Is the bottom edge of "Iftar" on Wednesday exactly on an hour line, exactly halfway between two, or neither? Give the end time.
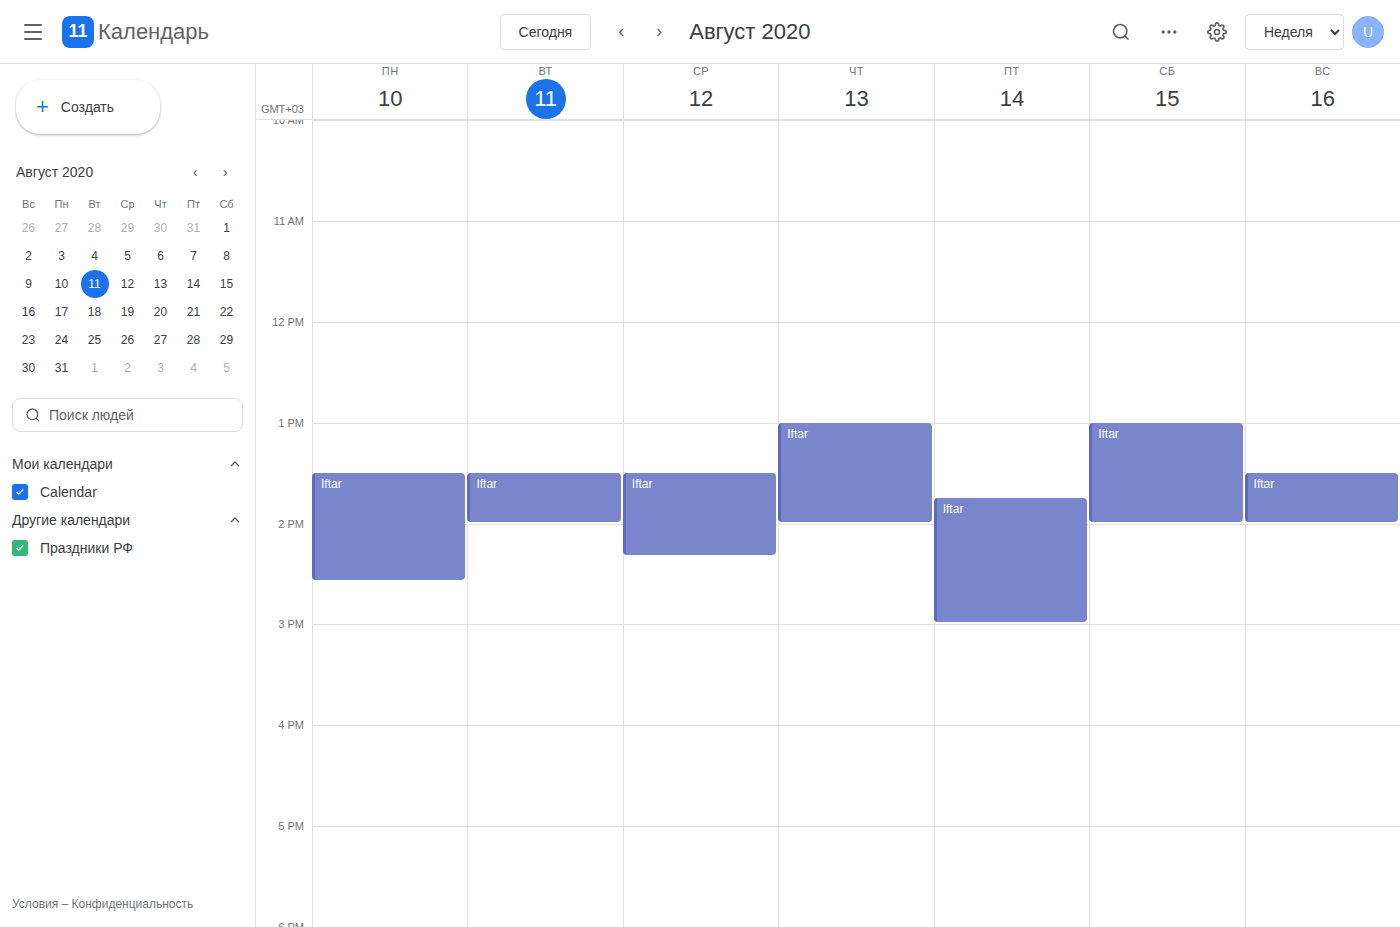
2:20 PM -- neither: 20 minutes below the 2 PM line and 40 minutes above the 3 PM line.